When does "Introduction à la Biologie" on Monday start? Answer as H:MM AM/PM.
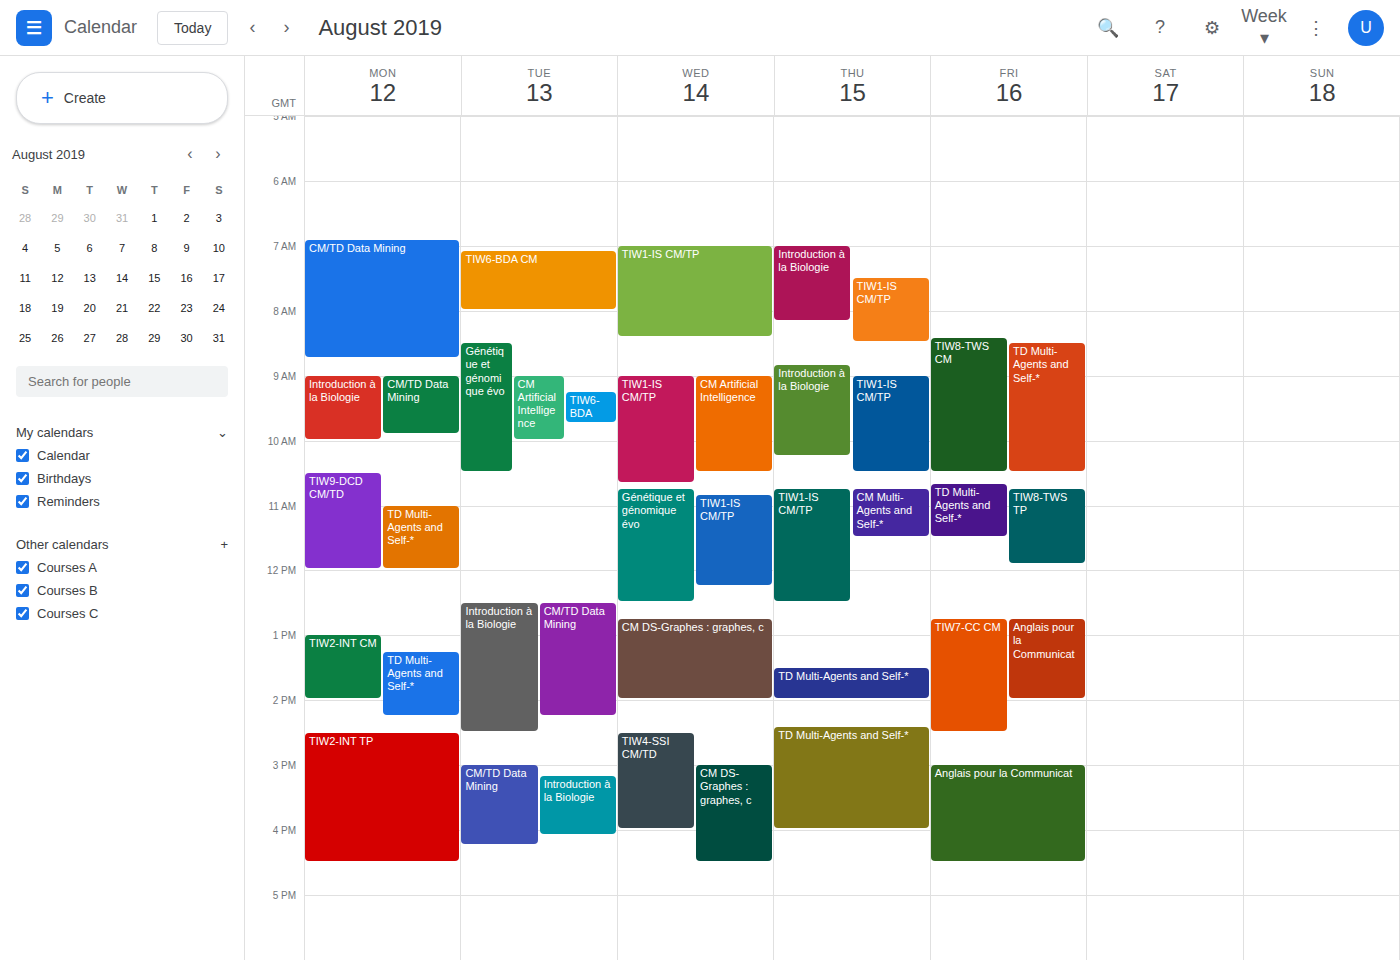
9:00 AM